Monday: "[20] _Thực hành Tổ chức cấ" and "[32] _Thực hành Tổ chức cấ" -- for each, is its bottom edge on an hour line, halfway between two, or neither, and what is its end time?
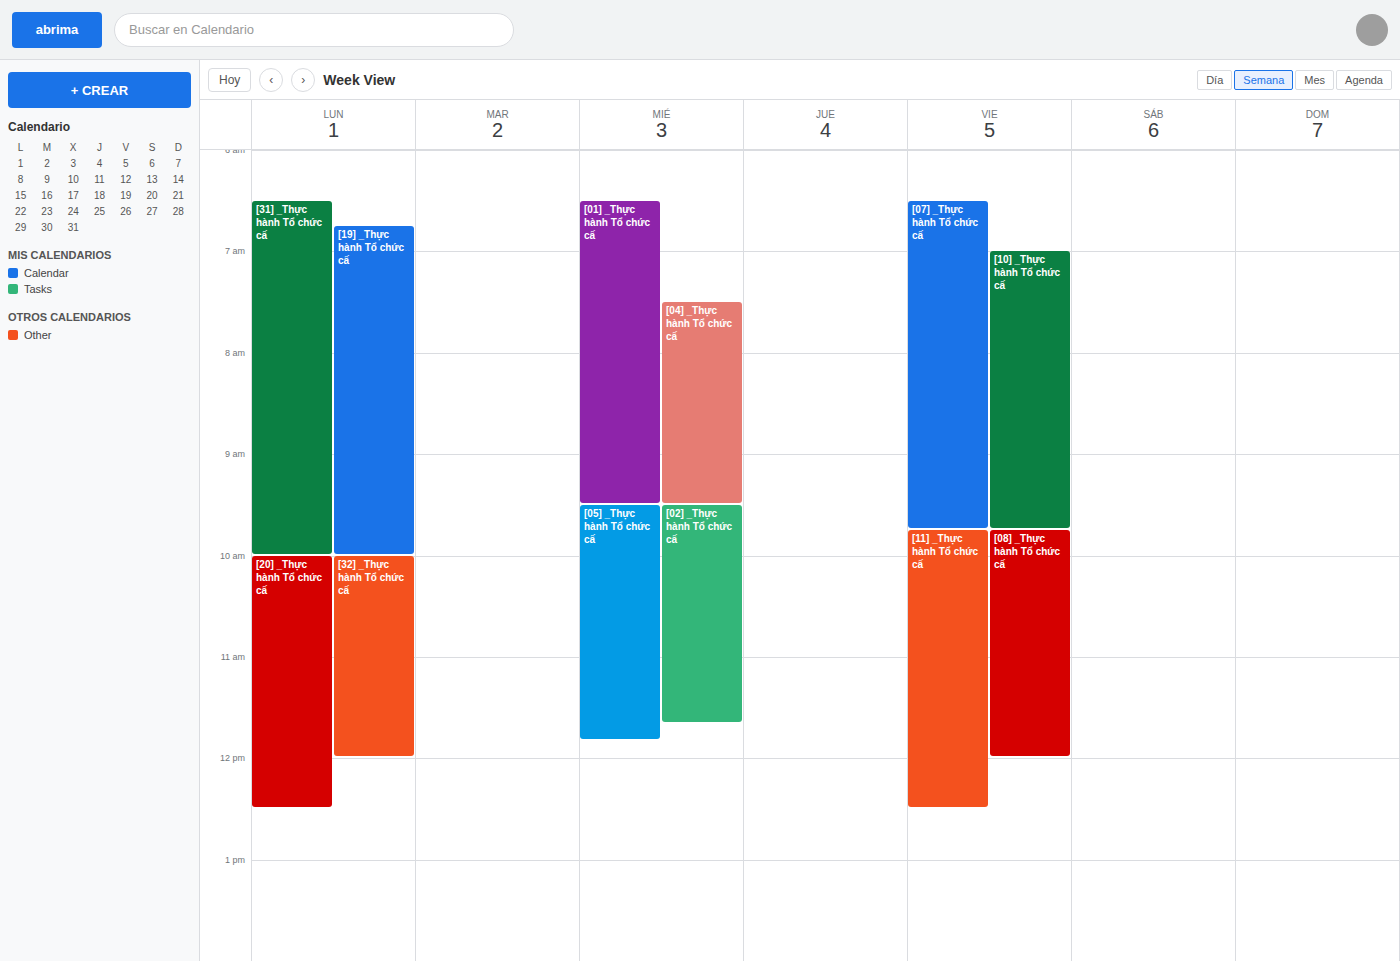
"[20] _Thực hành Tổ chức cấ": 12:30 PM, halfway between the 12 PM and 1 PM lines. "[32] _Thực hành Tổ chức cấ": 12:00 PM, exactly on the 12 PM line.